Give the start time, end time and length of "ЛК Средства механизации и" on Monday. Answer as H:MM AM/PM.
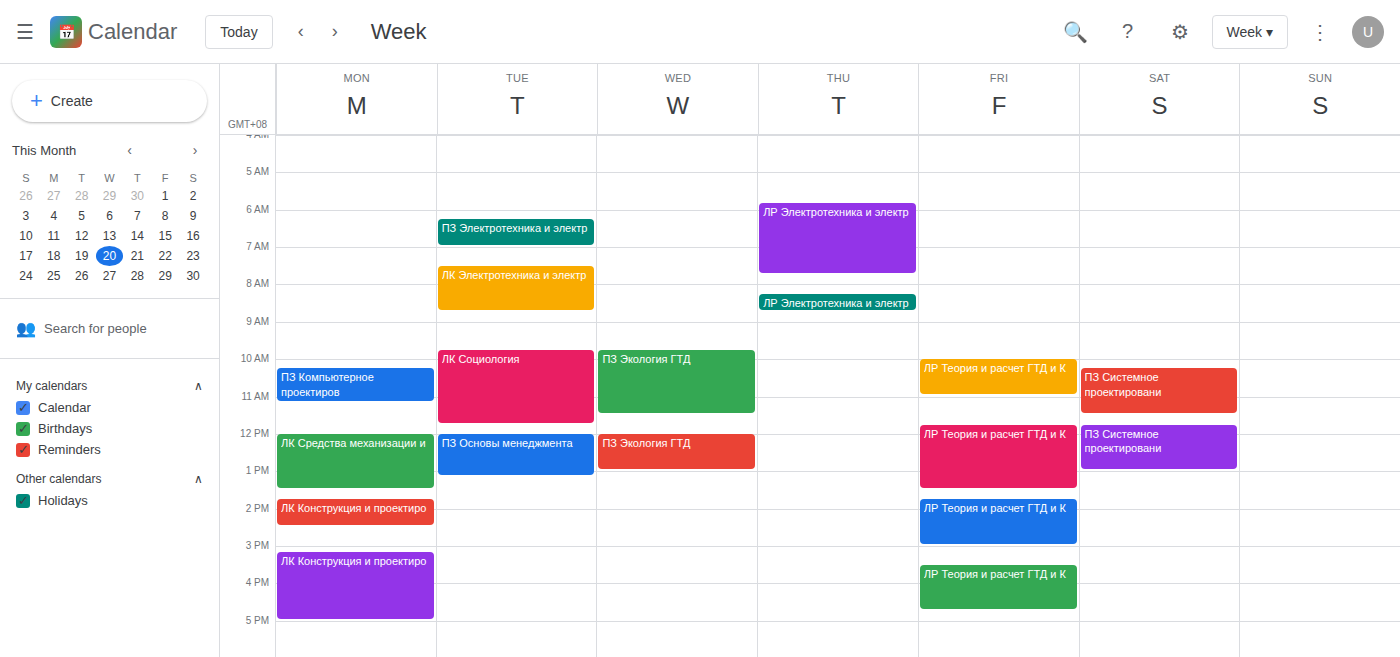
12:00 PM to 1:30 PM, 1 hour 30 minutes